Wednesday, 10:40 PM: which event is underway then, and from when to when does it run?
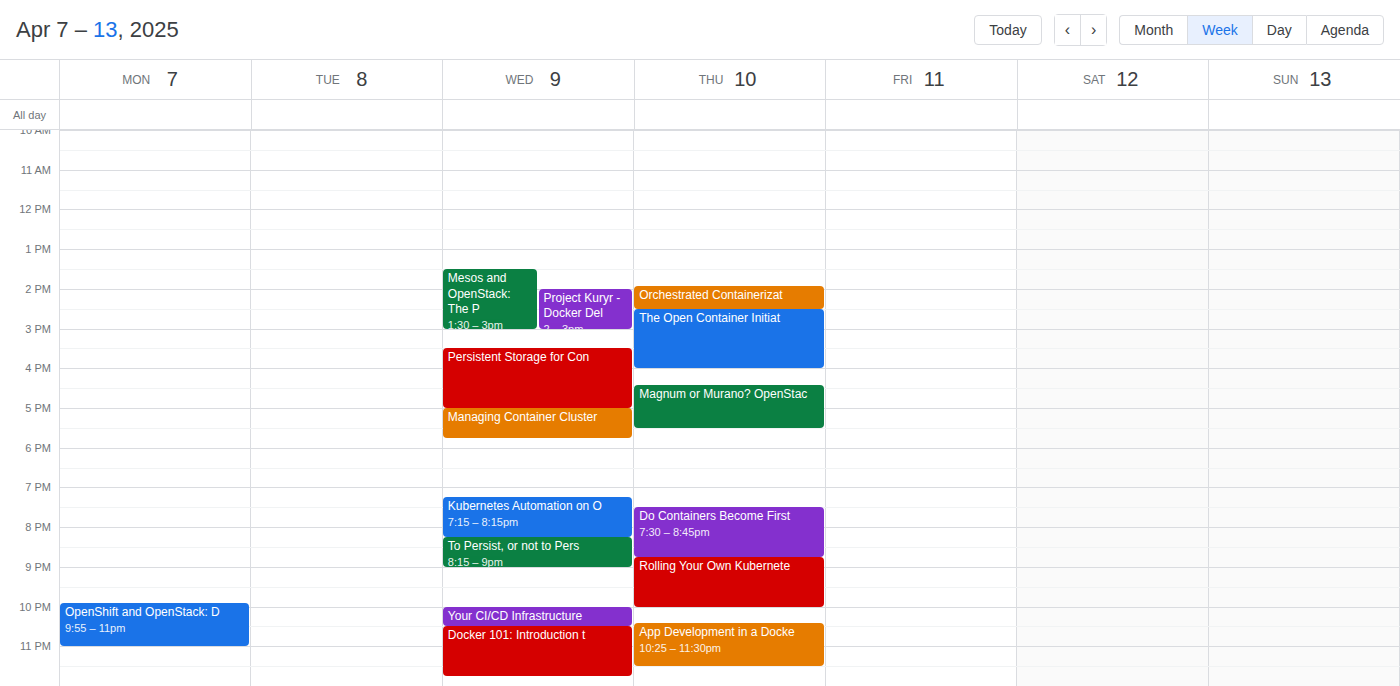
"Docker 101: Introduction t", 10:30 PM to 11:45 PM